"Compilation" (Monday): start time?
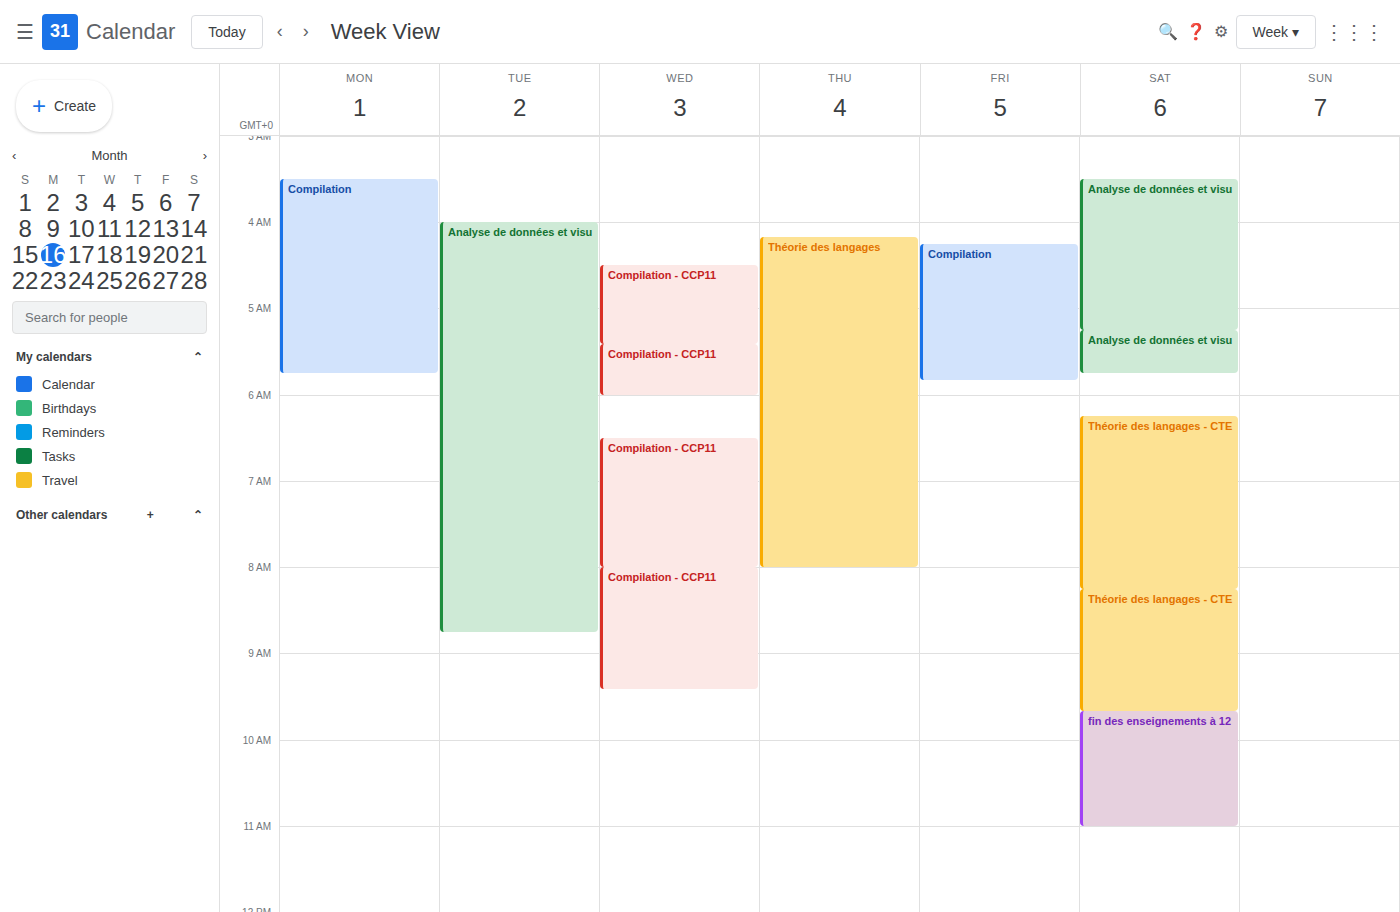
03:30